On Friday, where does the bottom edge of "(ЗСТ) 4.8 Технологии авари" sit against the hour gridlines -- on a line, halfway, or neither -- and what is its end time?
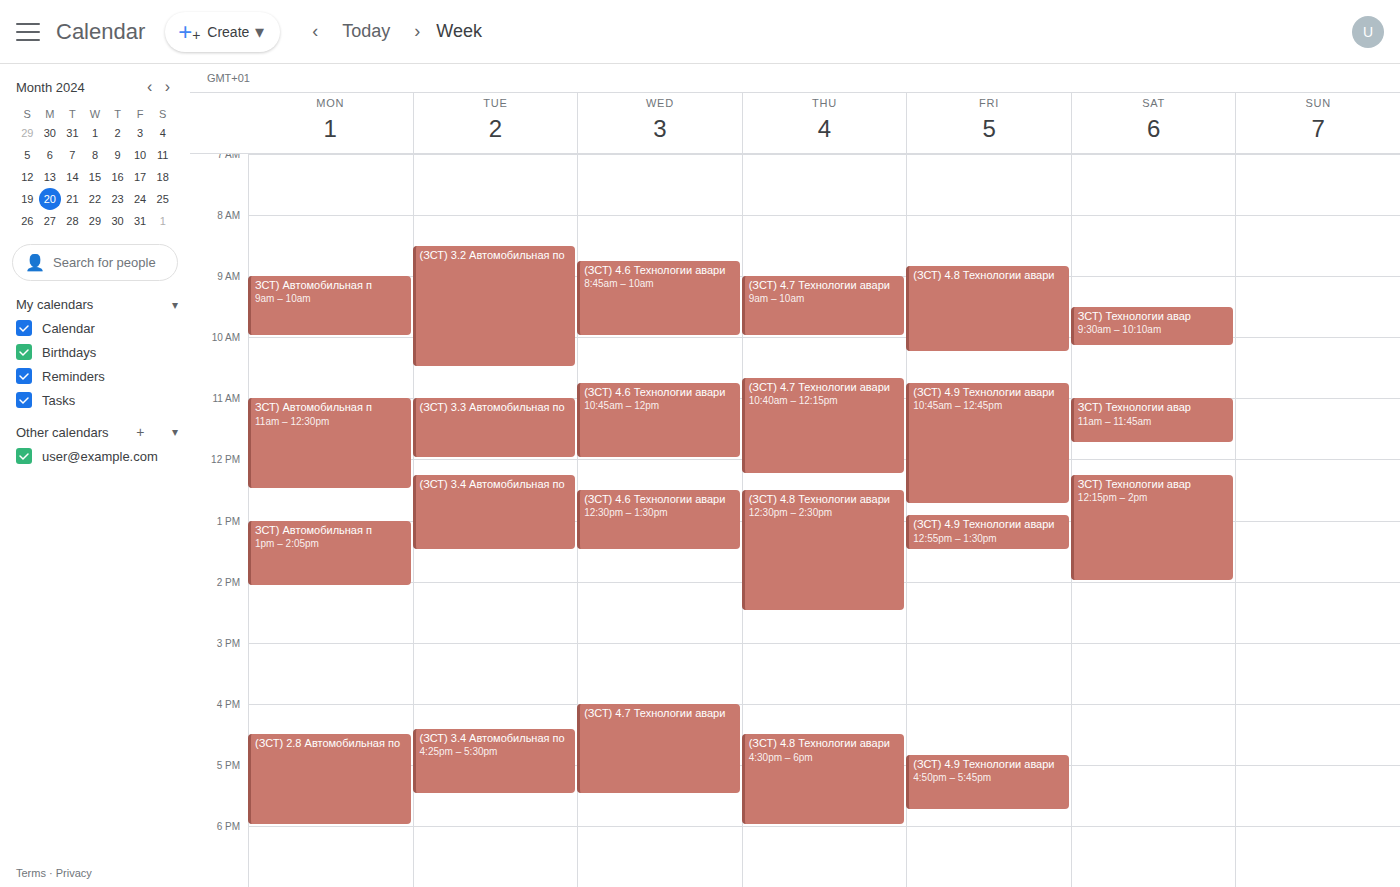
10:15 AM -- neither: a quarter of the way from the 10 AM line to the 11 AM line.